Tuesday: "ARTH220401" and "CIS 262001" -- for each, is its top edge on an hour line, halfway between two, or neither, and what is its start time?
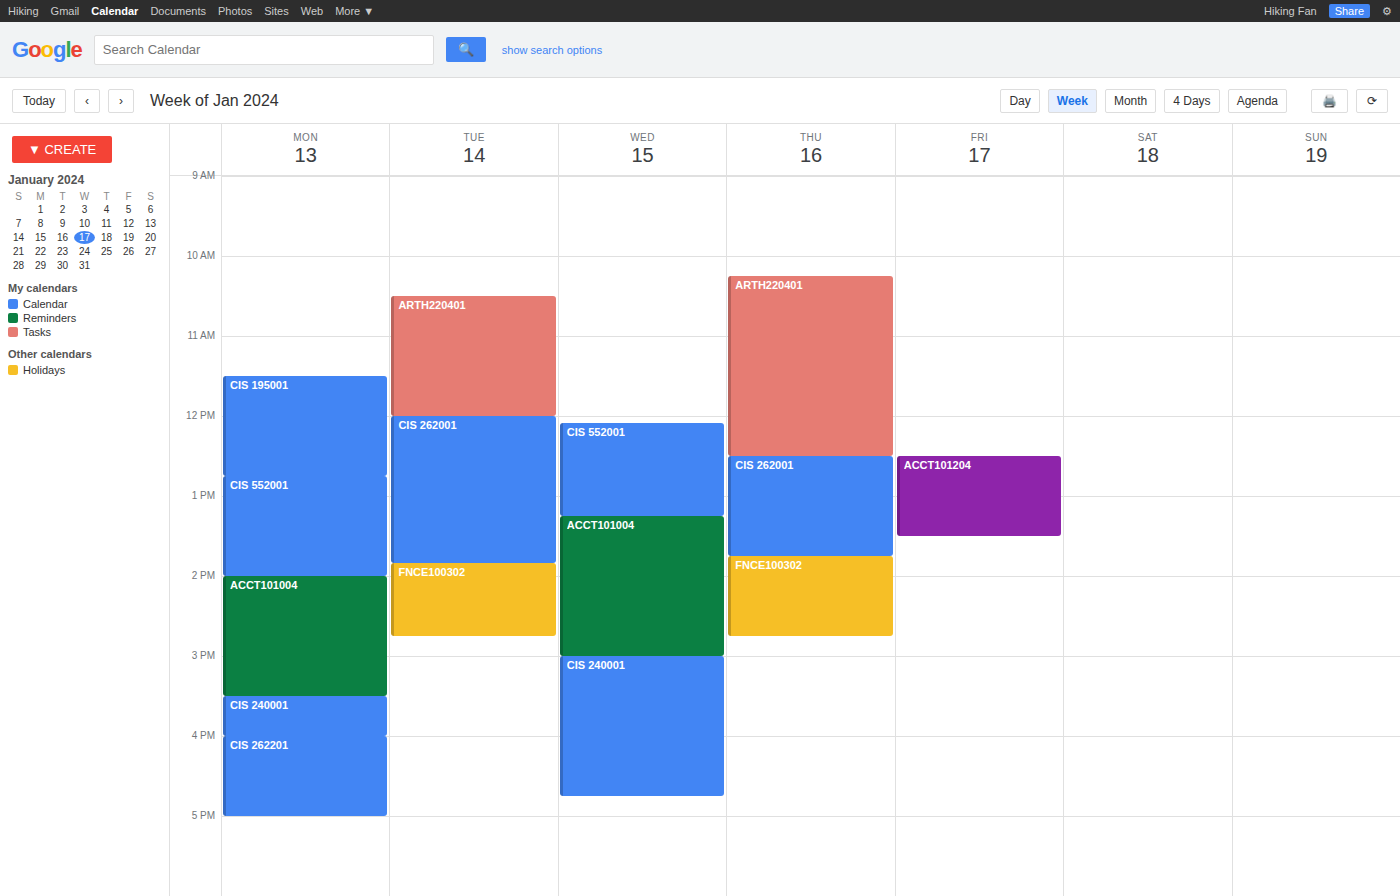
"ARTH220401": 10:30, halfway between the 10:00 and 11:00 lines. "CIS 262001": 12:00, exactly on the 12:00 line.